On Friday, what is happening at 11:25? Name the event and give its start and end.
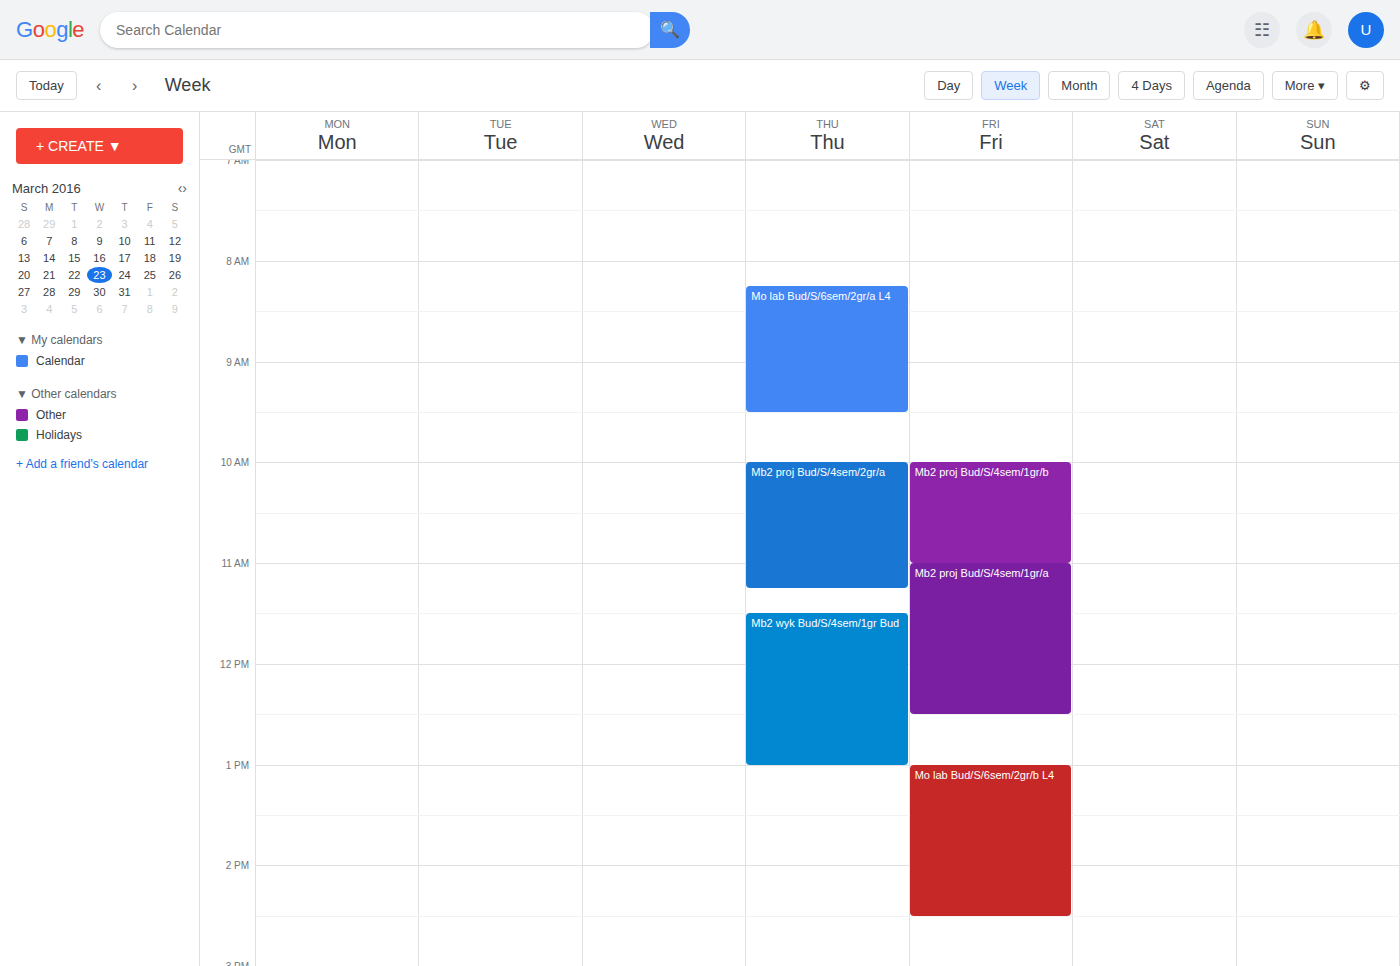
"Mb2 proj Bud/S/4sem/1gr/a", 11:00 to 12:30